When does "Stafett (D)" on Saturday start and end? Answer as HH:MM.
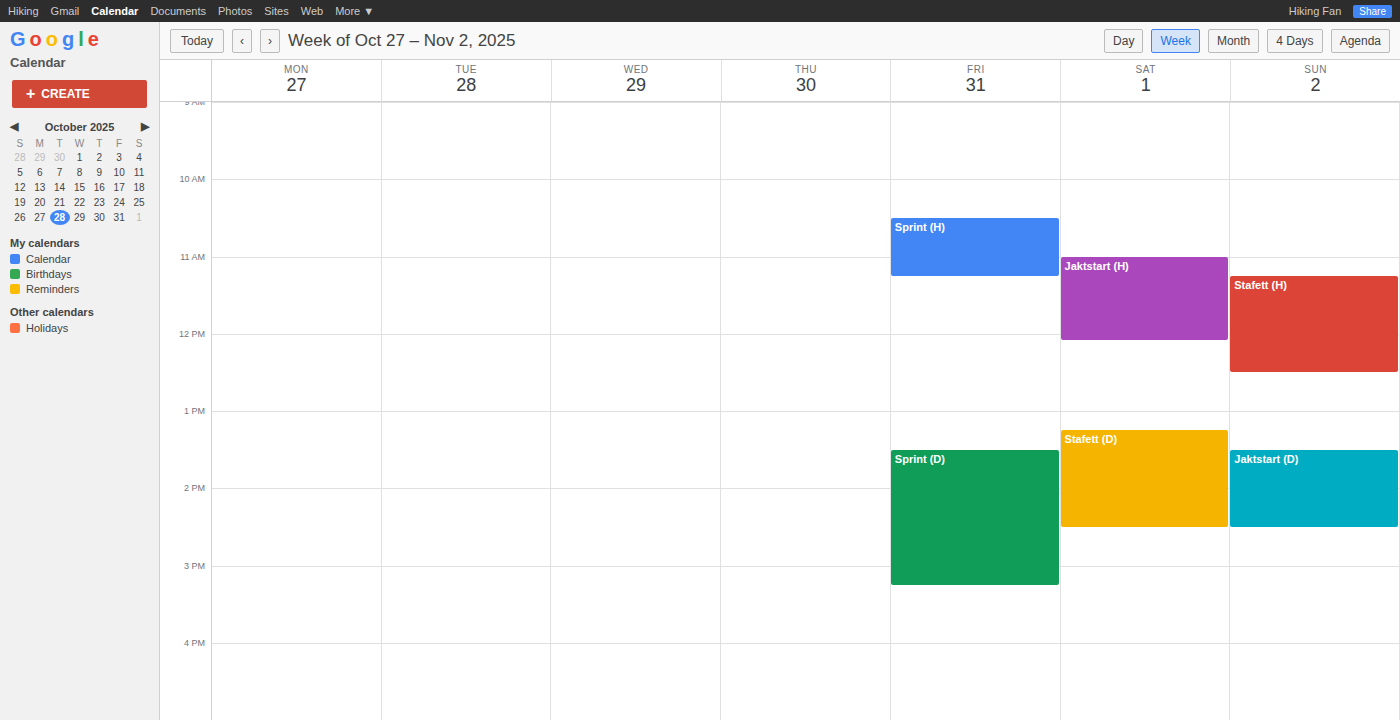
13:15 to 14:30